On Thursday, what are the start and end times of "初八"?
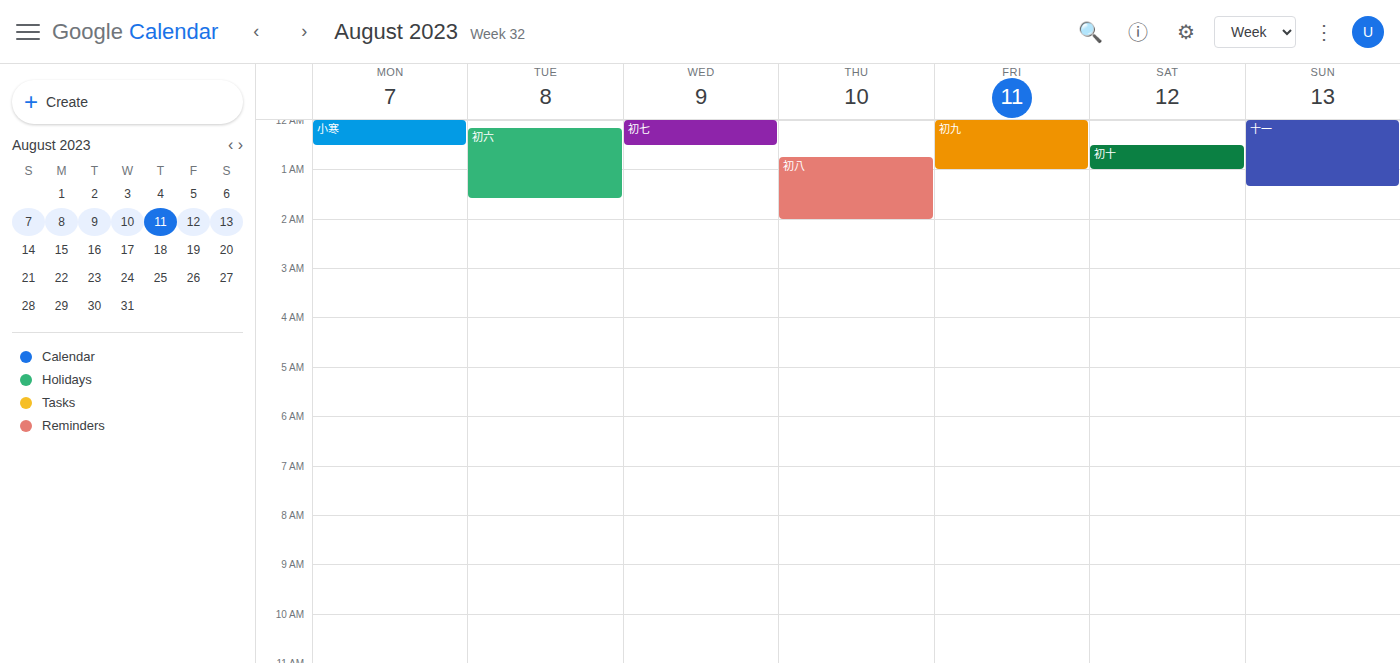
12:45 AM to 2:00 AM